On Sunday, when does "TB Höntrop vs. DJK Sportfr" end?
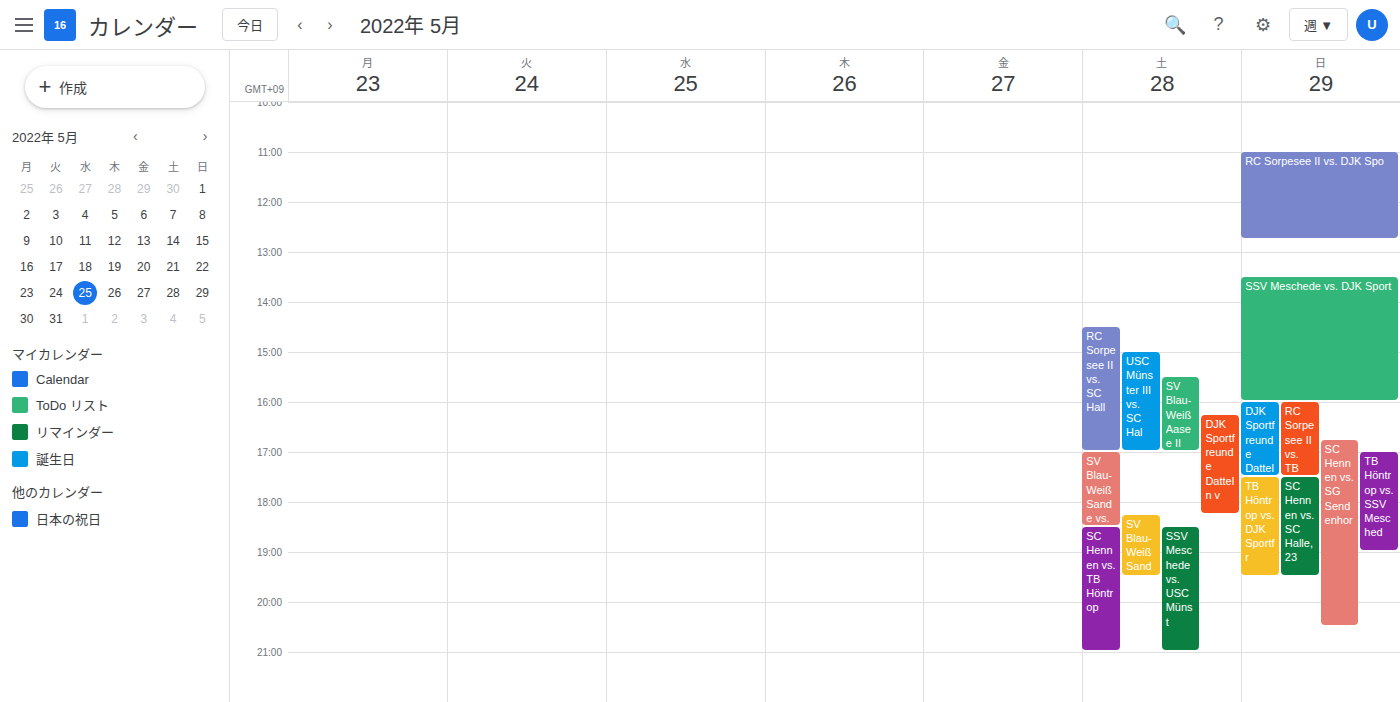
7:30 PM